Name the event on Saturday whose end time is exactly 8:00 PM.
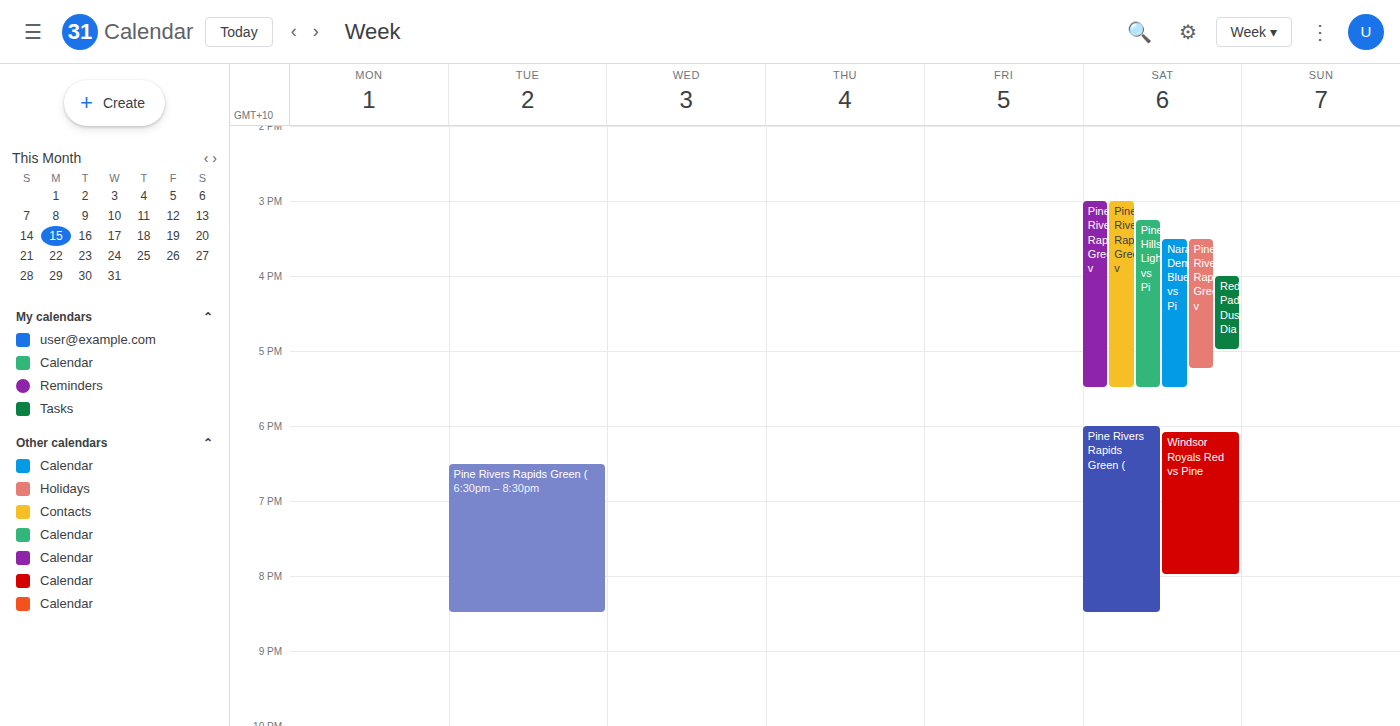
"Windsor Royals Red vs Pine"